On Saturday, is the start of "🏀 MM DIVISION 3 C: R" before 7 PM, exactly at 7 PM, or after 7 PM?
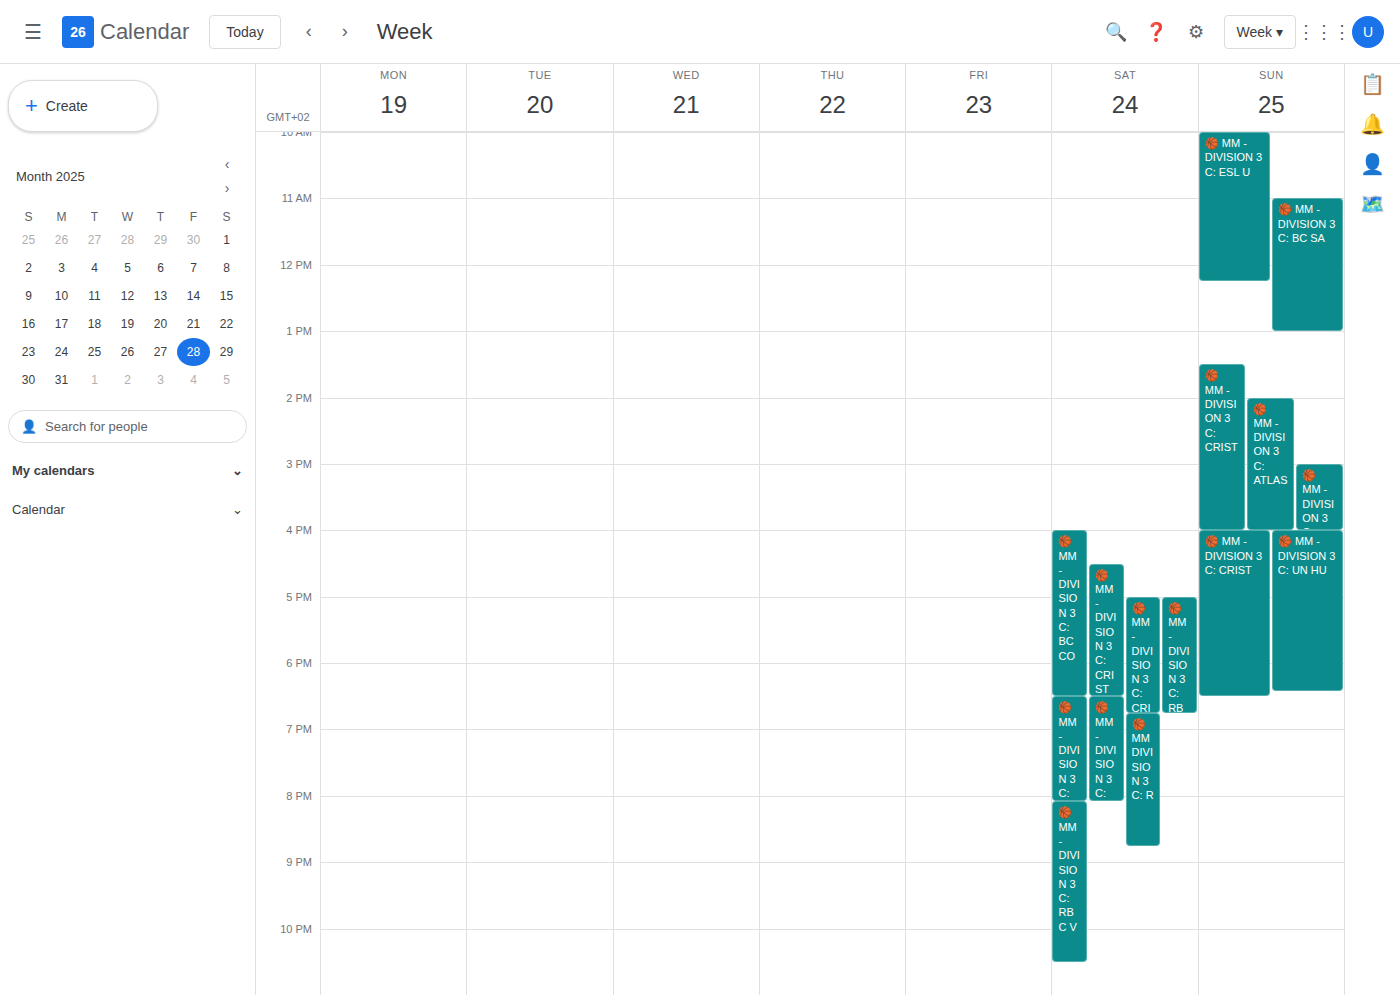
6:45 PM -- before 7 PM, 15 minutes above the 7 PM line.